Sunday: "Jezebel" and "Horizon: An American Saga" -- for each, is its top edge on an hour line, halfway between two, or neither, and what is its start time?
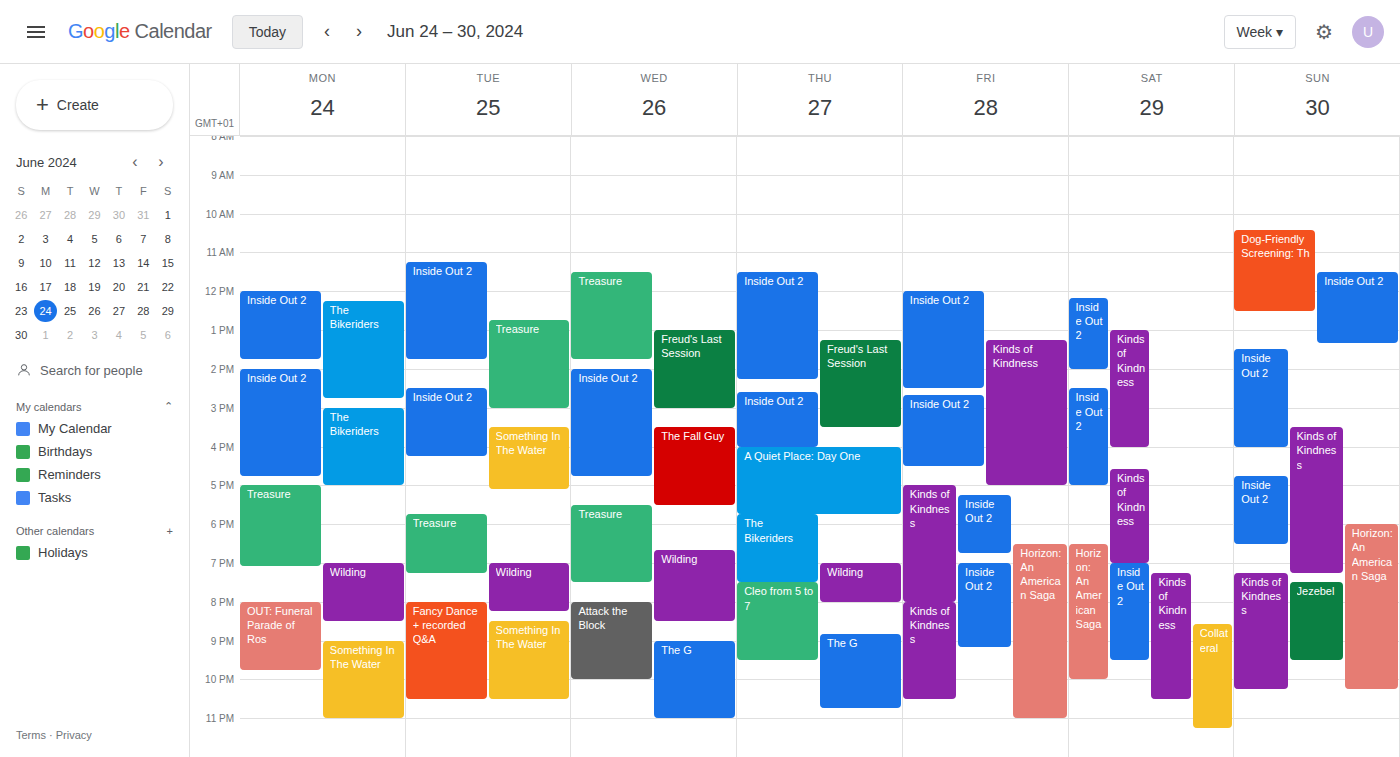
"Jezebel": 7:30 PM, halfway between the 7 PM and 8 PM lines. "Horizon: An American Saga": 6:00 PM, exactly on the 6 PM line.